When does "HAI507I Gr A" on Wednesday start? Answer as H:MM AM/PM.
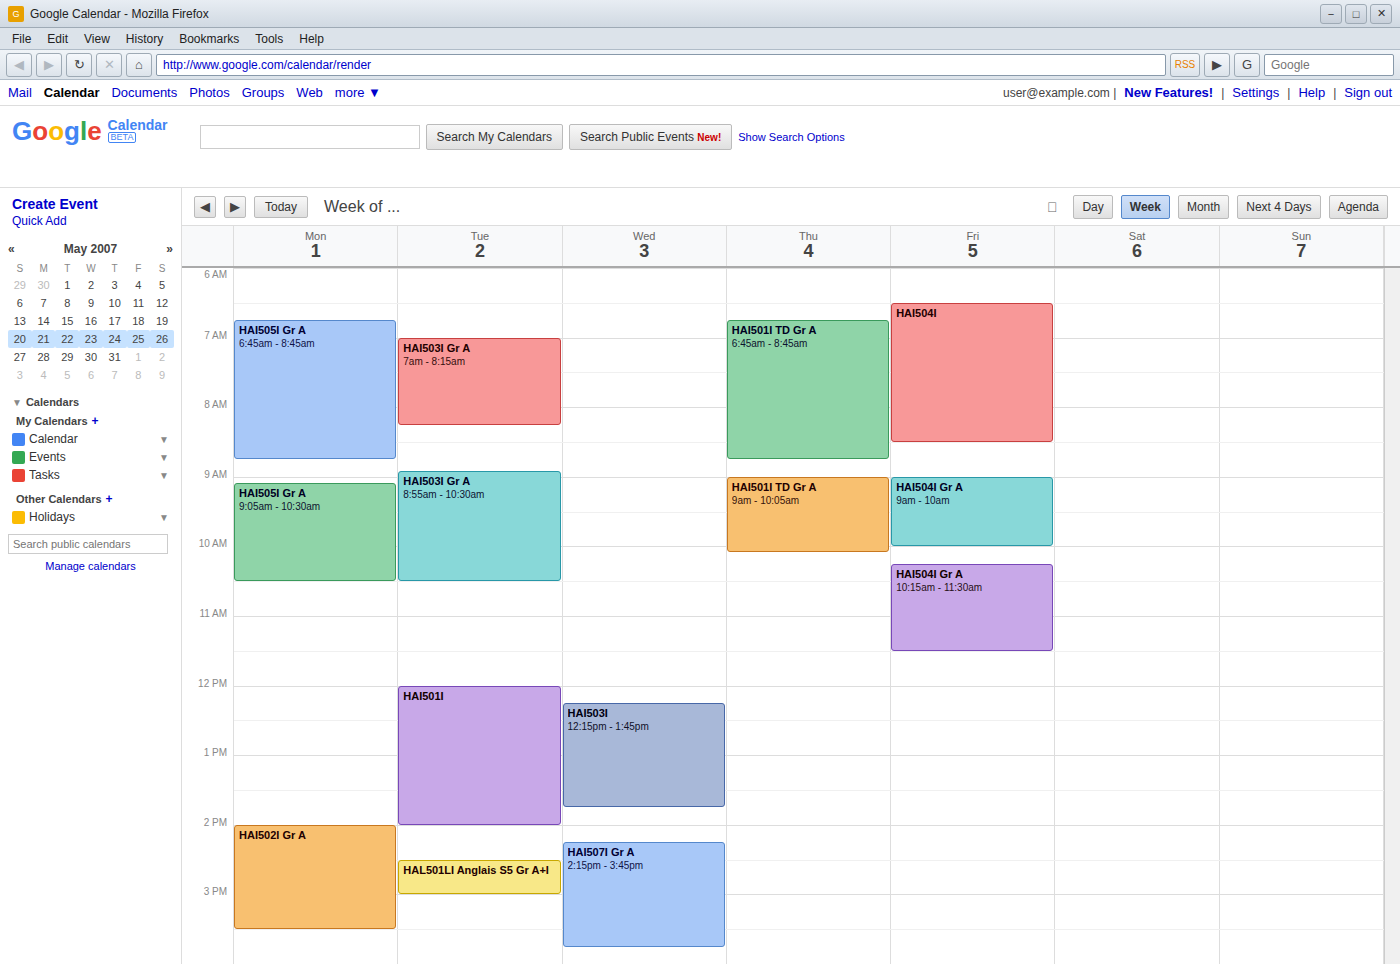
2:15 PM